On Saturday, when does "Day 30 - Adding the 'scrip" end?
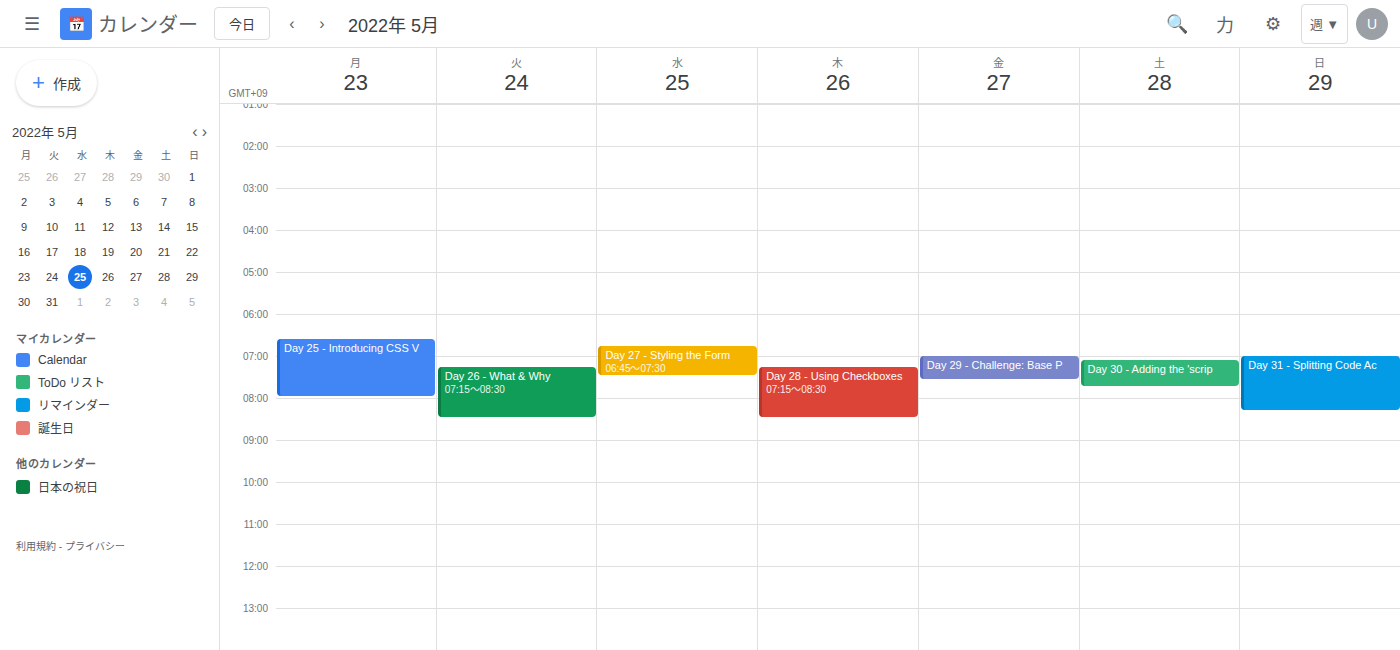
07:45